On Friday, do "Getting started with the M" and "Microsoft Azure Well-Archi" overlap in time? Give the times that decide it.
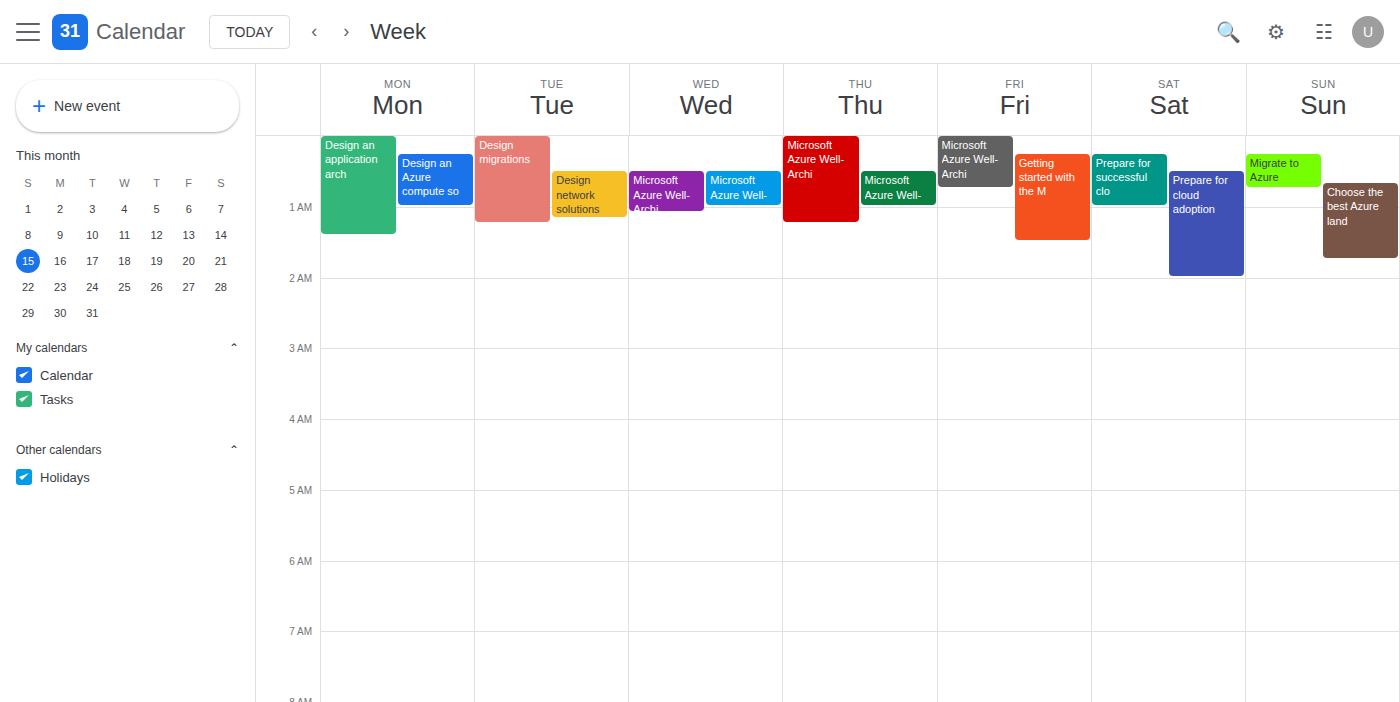
"Getting started with the M" starts at 12:15 AM, before "Microsoft Azure Well-Archi" ends at 12:45 AM -- they overlap.